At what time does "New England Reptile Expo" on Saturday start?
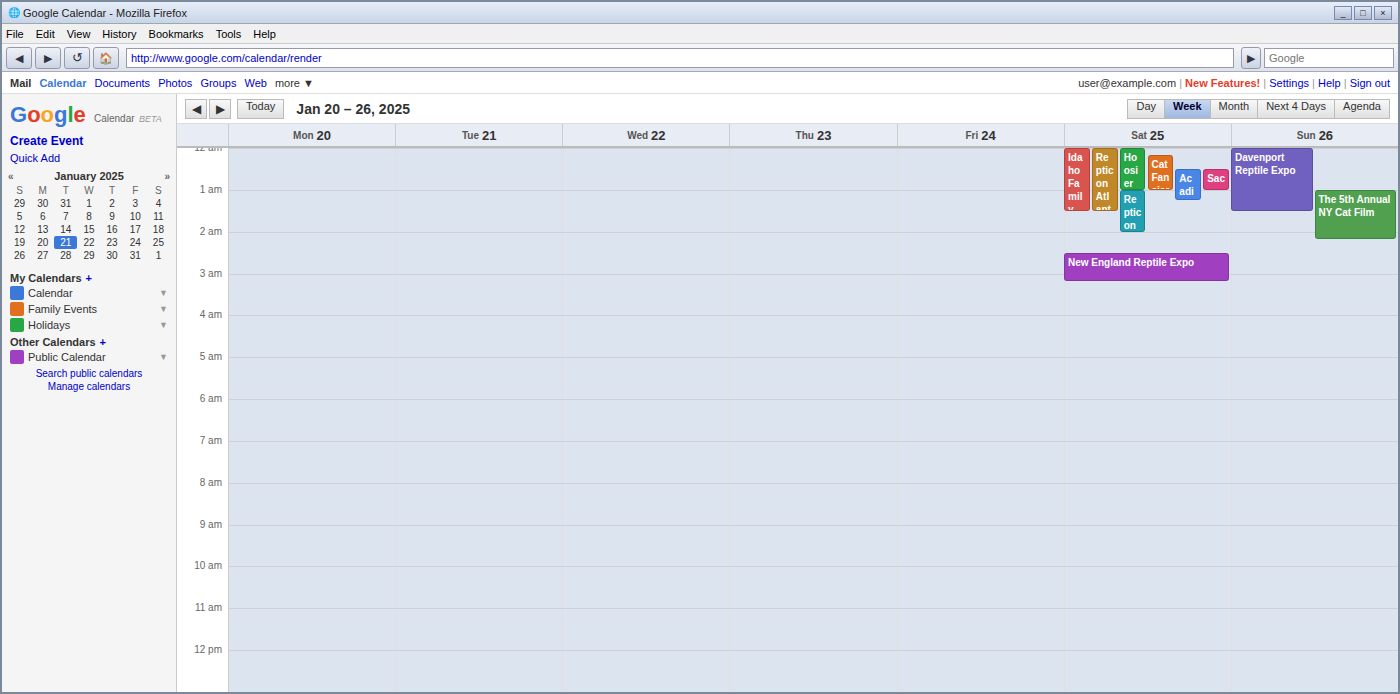
2:30 AM